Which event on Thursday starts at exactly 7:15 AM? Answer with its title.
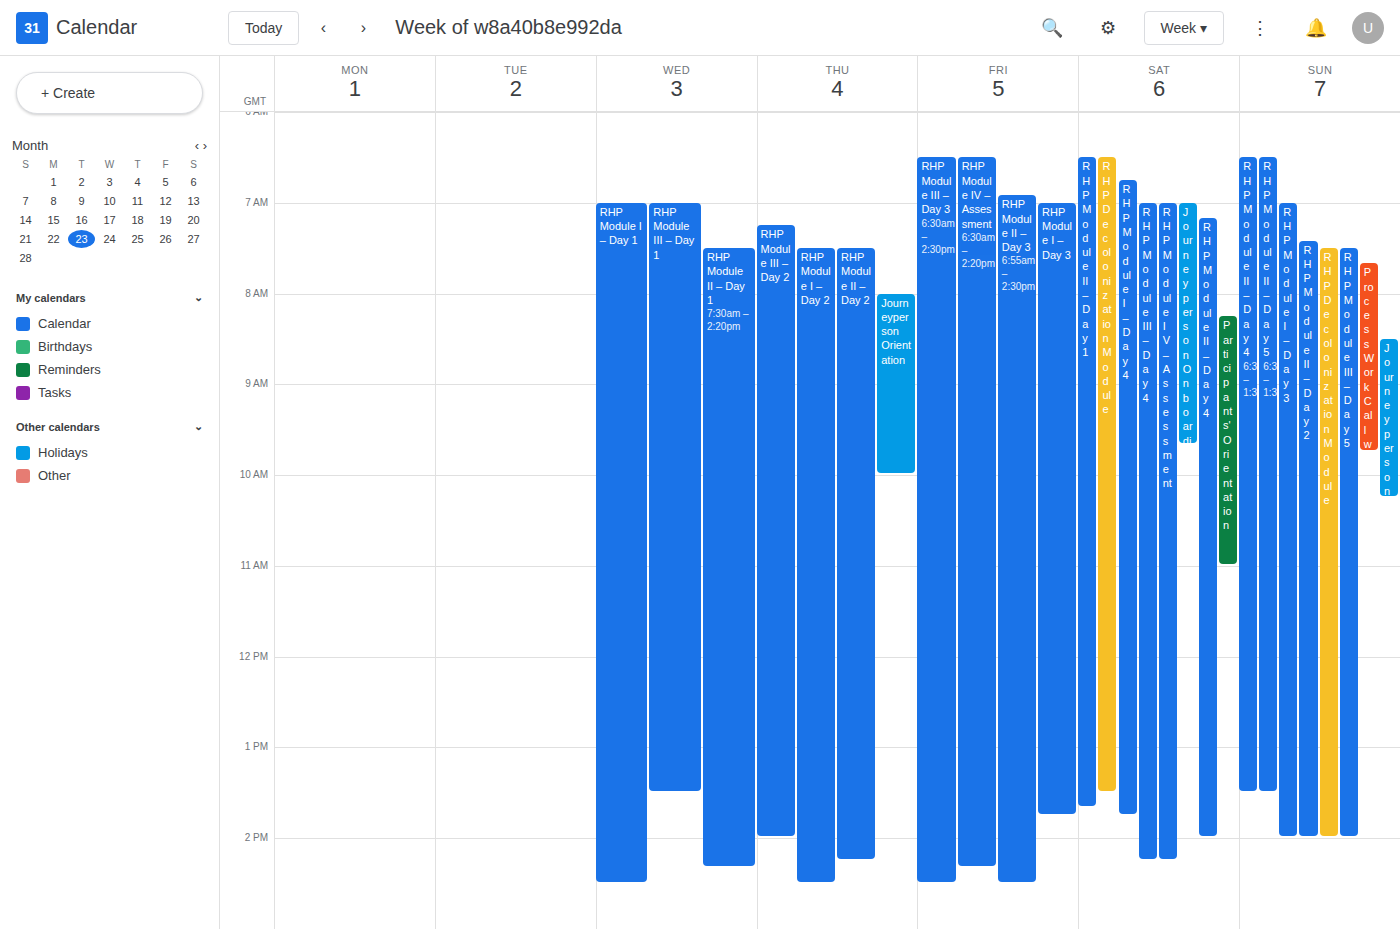
"RHP Module III – Day 2"